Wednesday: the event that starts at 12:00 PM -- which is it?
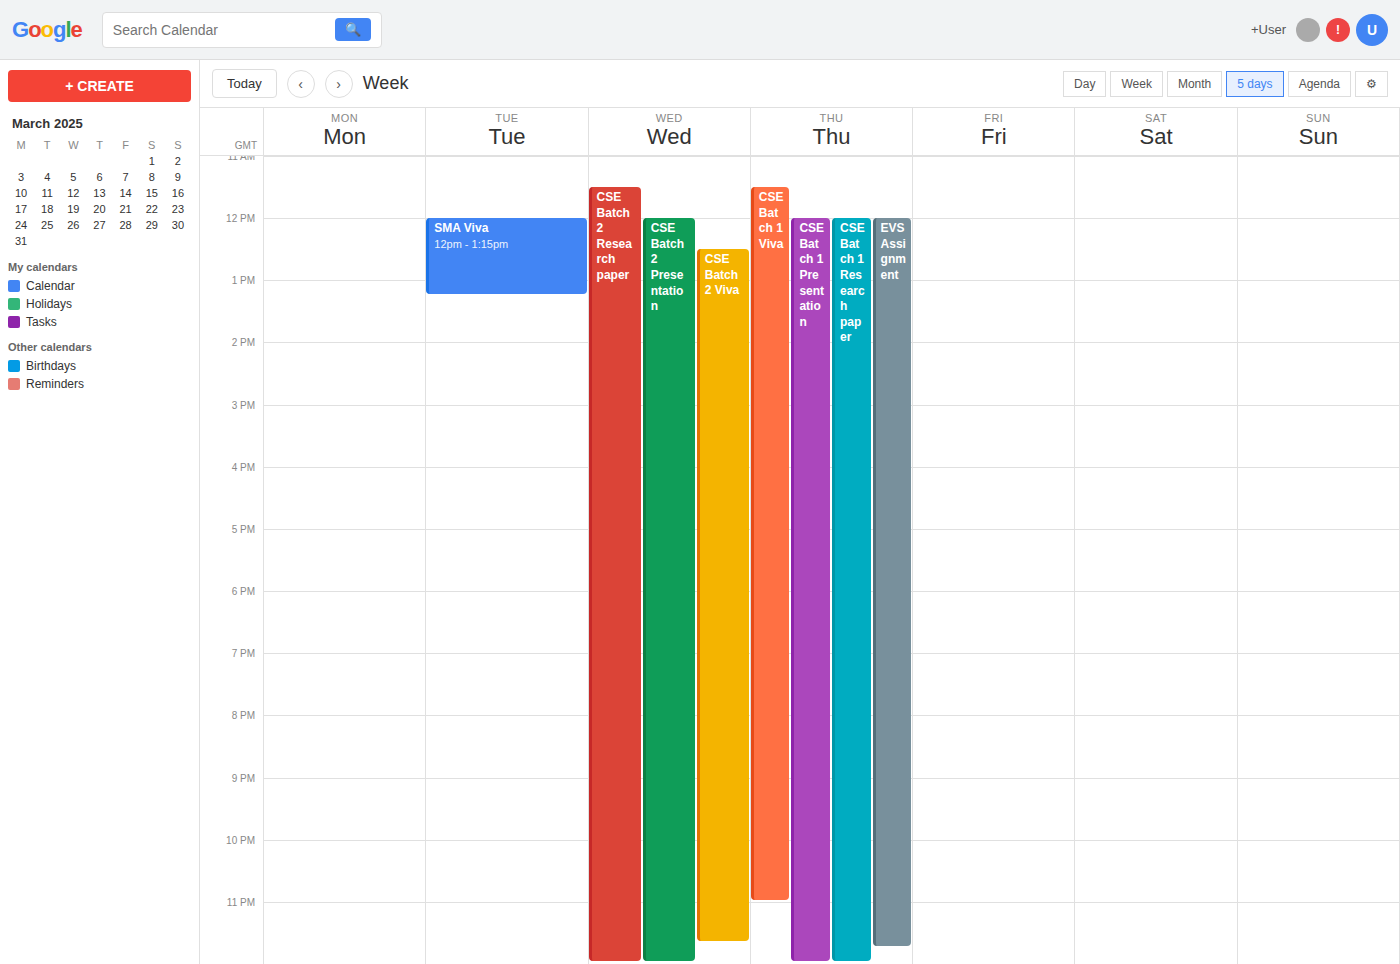
"CSE Batch 2 Presentation"